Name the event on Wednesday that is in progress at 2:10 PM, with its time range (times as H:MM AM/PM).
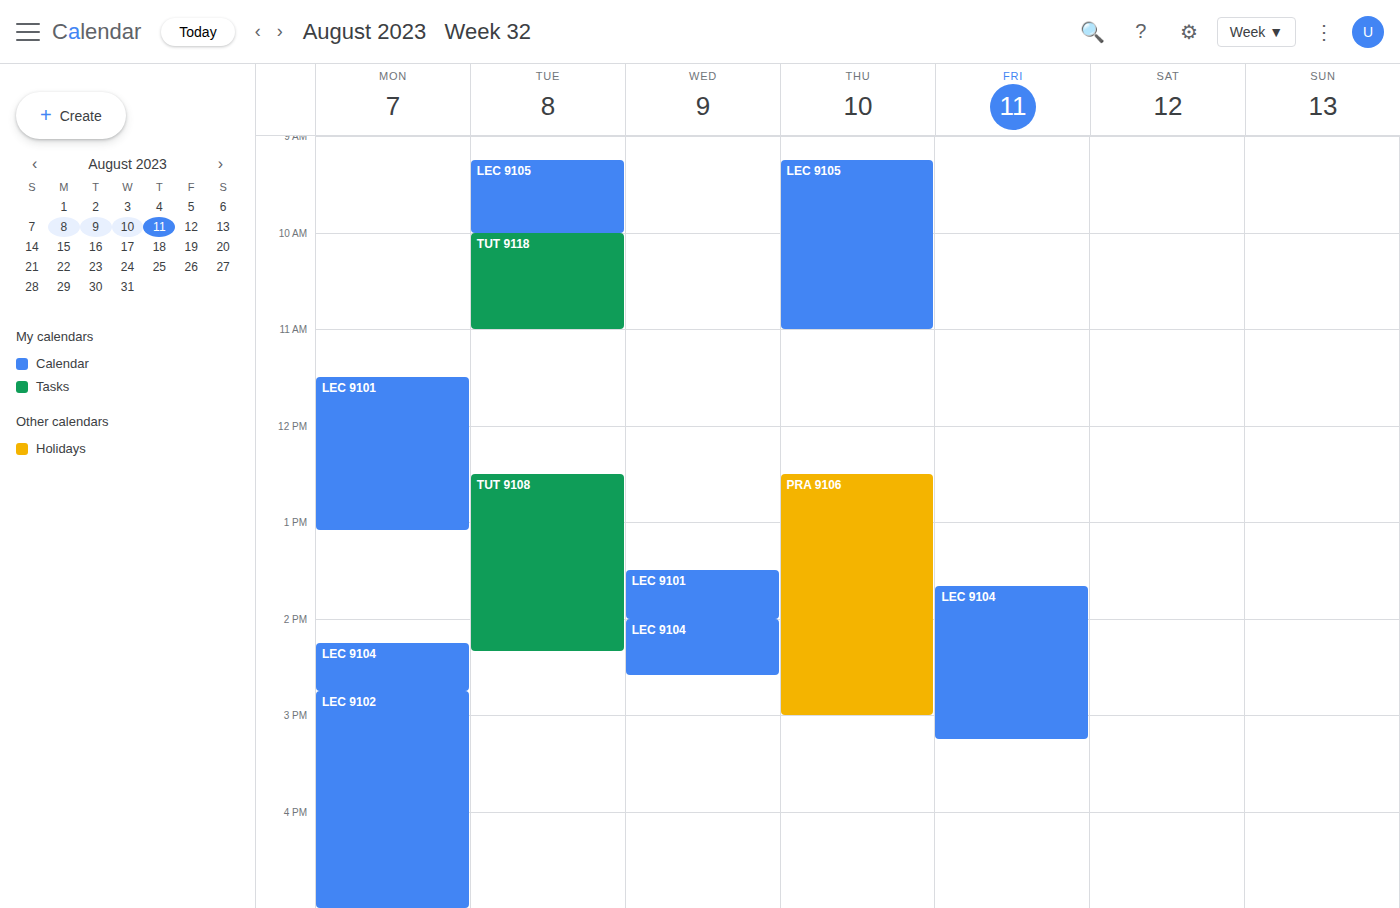
"LEC 9104", 2:00 PM to 2:35 PM